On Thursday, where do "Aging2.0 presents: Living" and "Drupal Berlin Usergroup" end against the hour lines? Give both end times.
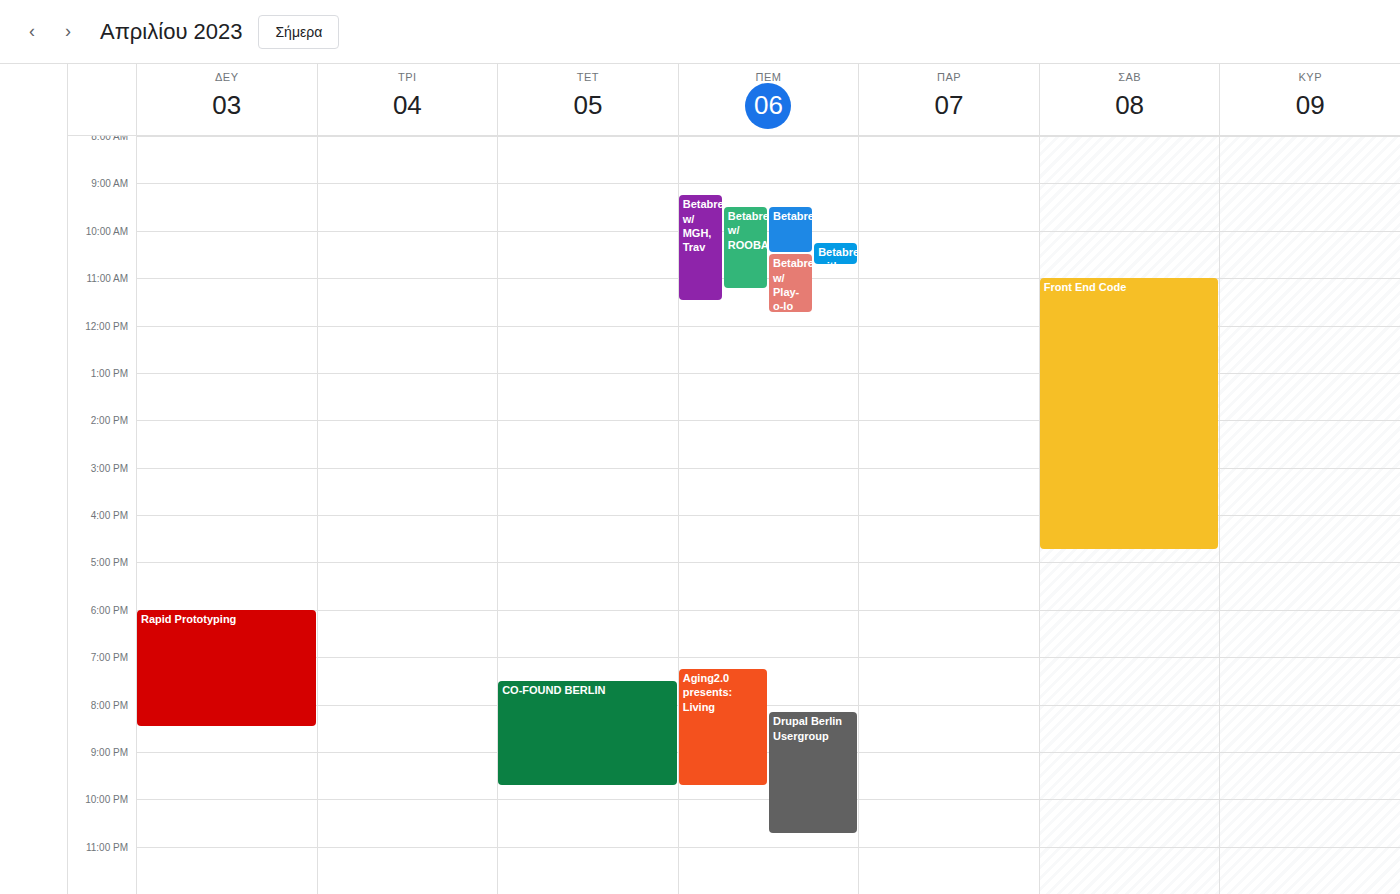
"Aging2.0 presents: Living": 9:45 PM, neither: three quarters of the way from the 9 PM line to the 10 PM line. "Drupal Berlin Usergroup": 10:45 PM, neither: three quarters of the way from the 10 PM line to the 11 PM line.